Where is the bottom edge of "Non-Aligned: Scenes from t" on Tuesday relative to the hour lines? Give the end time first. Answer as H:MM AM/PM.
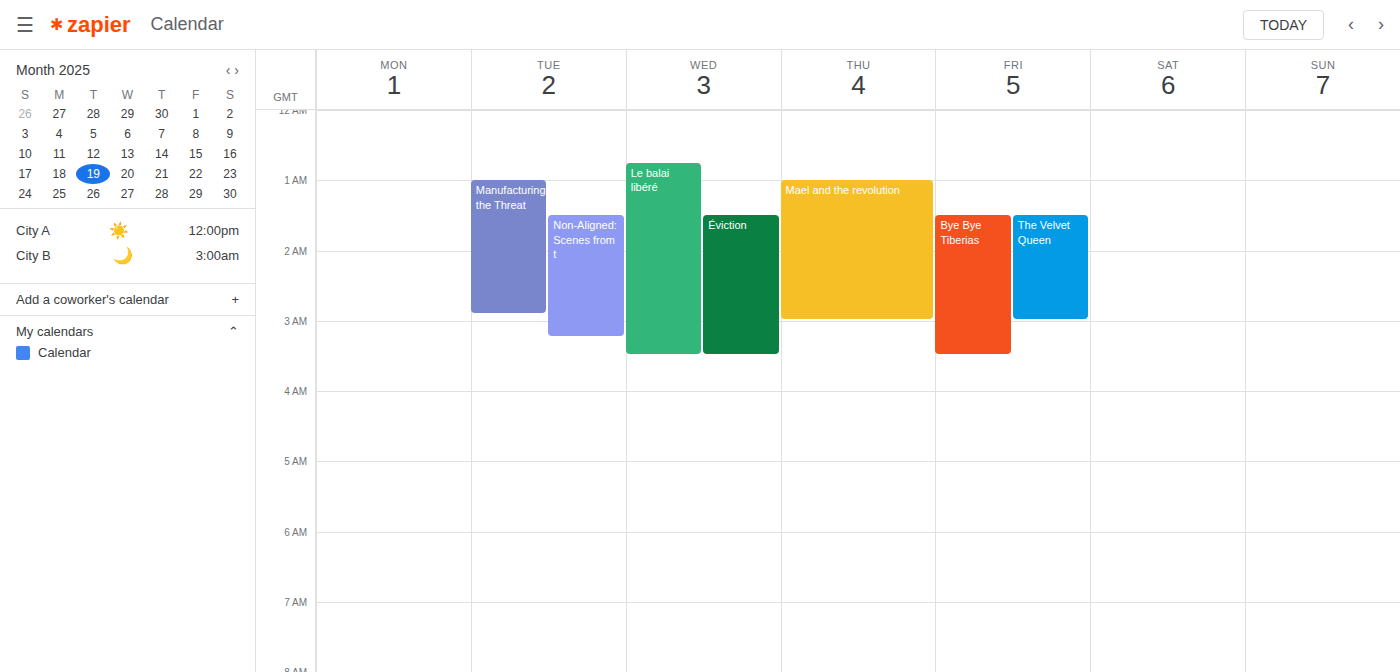
3:15 AM -- neither: a quarter of the way from the 3 AM line to the 4 AM line.